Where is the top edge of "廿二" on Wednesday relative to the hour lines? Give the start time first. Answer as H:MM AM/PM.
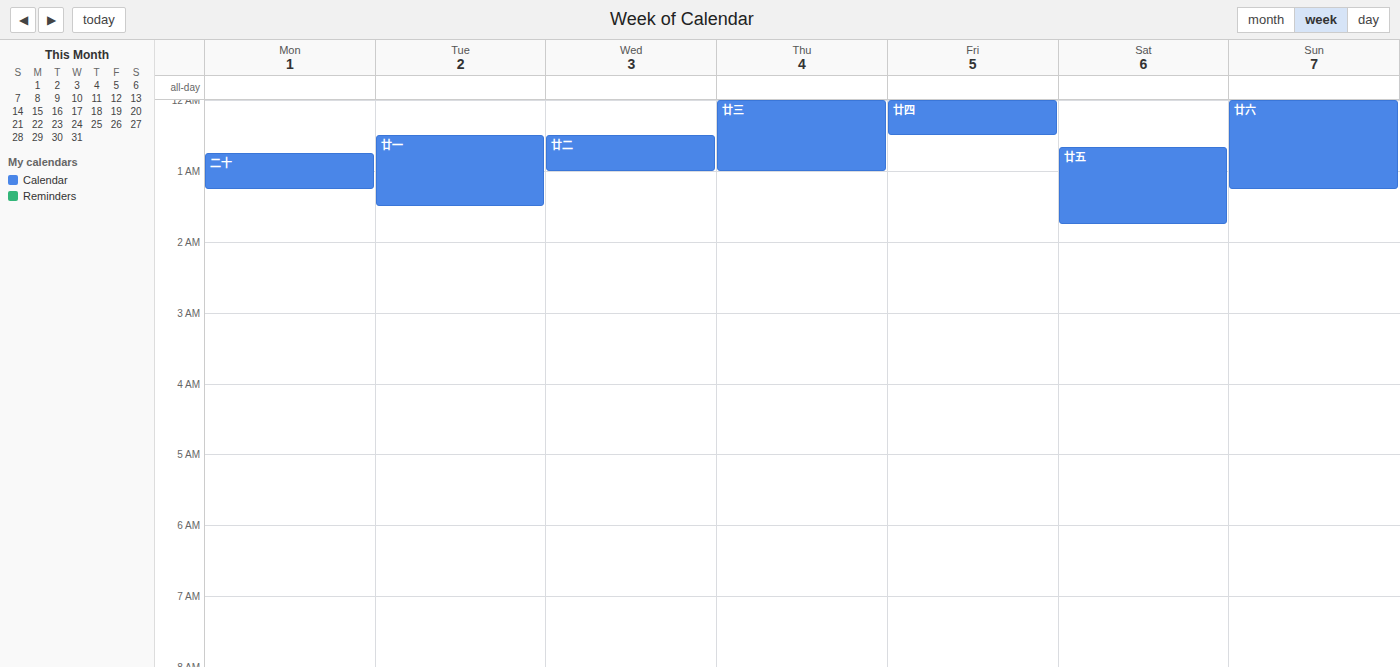
12:30 AM -- halfway between the 12 AM and 1 AM lines.